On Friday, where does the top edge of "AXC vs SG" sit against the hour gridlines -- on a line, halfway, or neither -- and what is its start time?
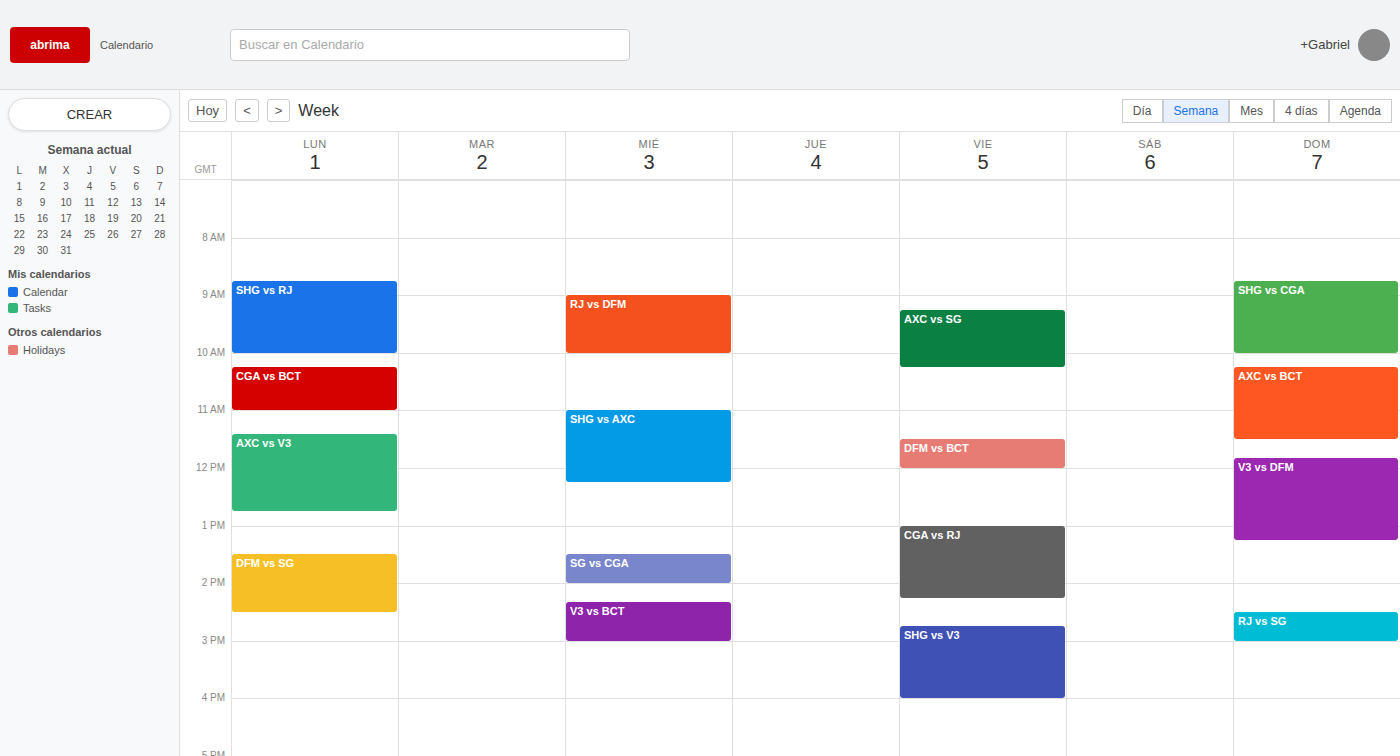
9:15 AM -- neither: a quarter of the way from the 9 AM line to the 10 AM line.